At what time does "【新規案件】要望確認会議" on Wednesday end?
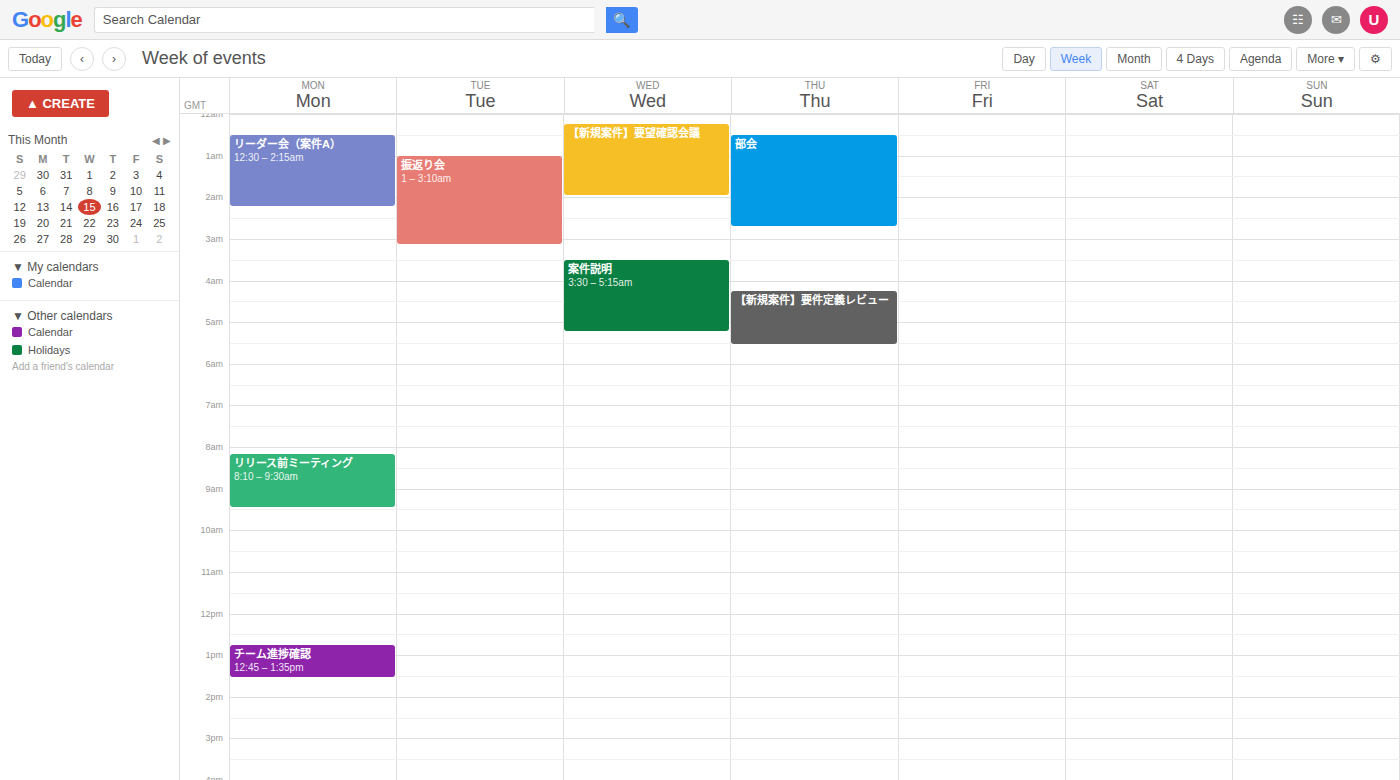
2:00 AM